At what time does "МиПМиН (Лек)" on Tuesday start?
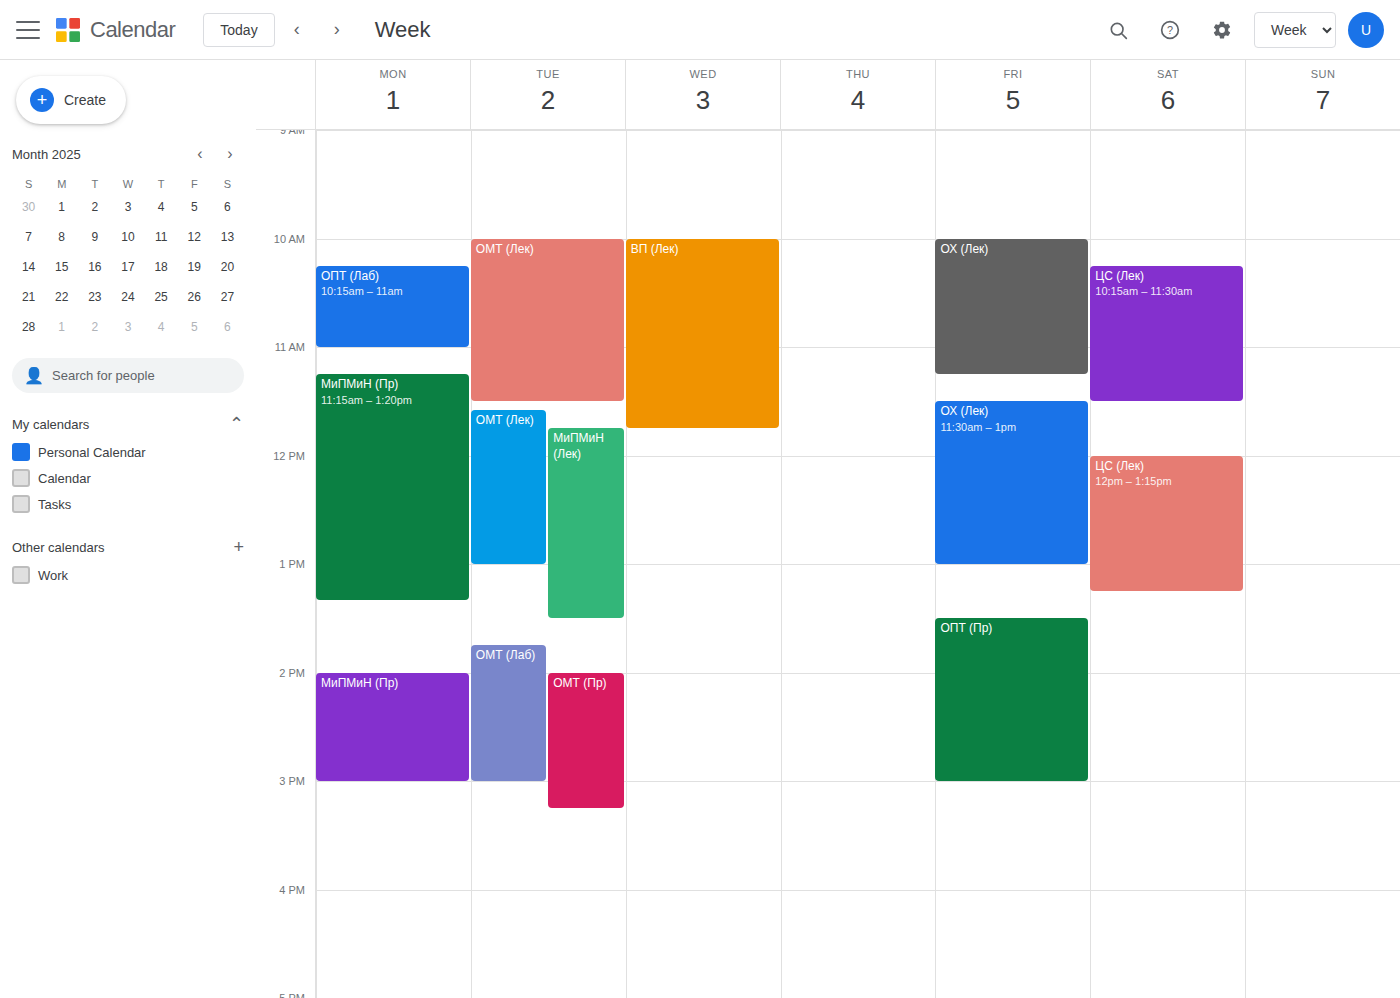
11:45 AM